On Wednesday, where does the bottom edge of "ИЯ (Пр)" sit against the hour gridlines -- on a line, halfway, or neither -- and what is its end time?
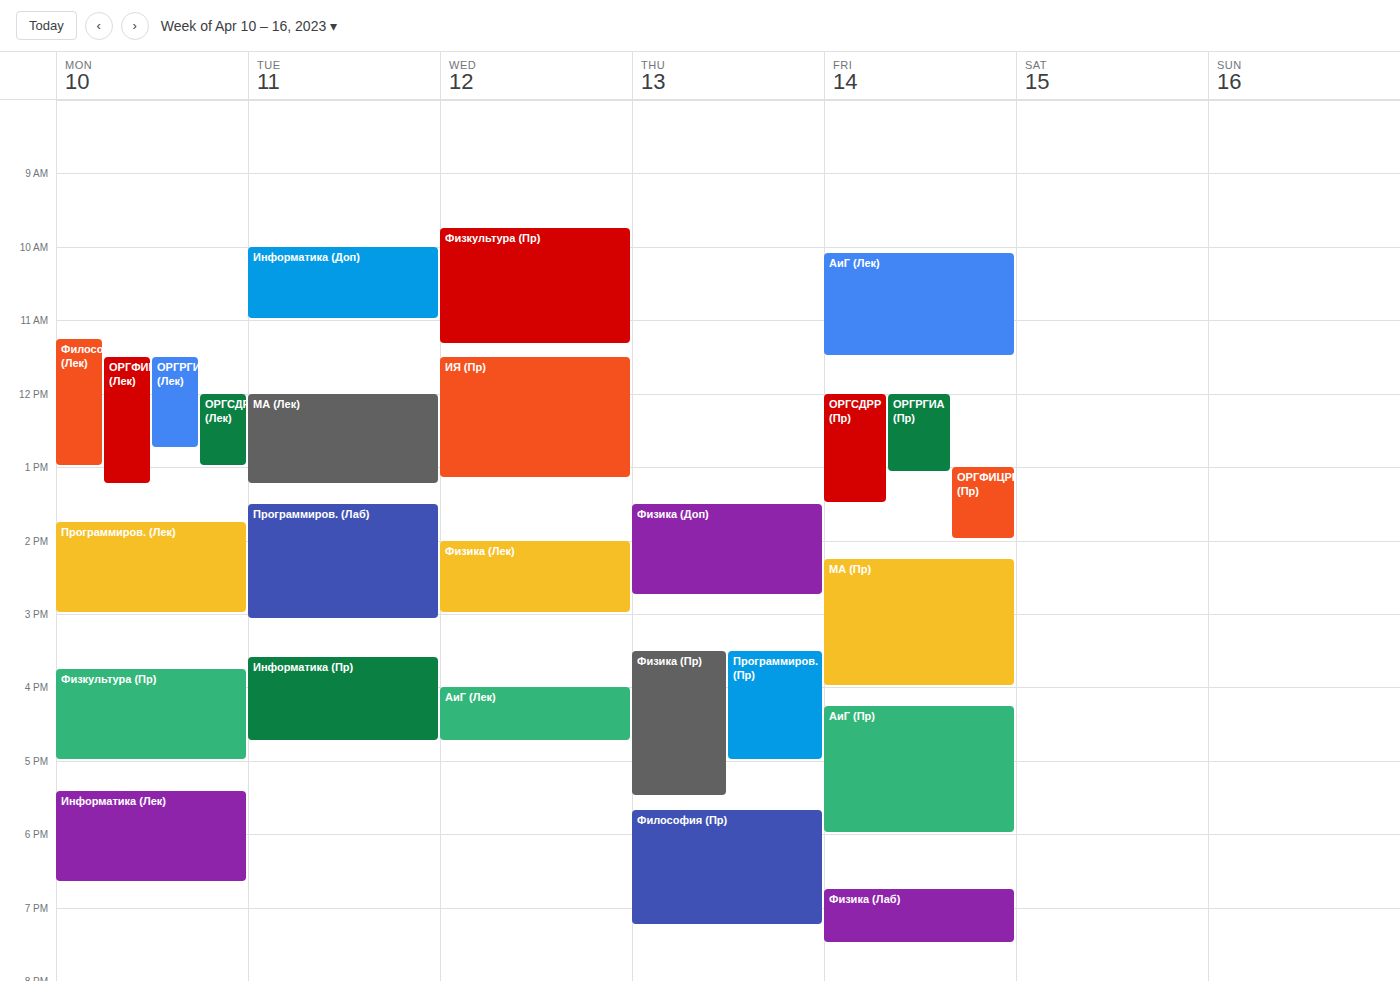
1:10 PM -- neither: 10 minutes below the 1 PM line and 50 minutes above the 2 PM line.